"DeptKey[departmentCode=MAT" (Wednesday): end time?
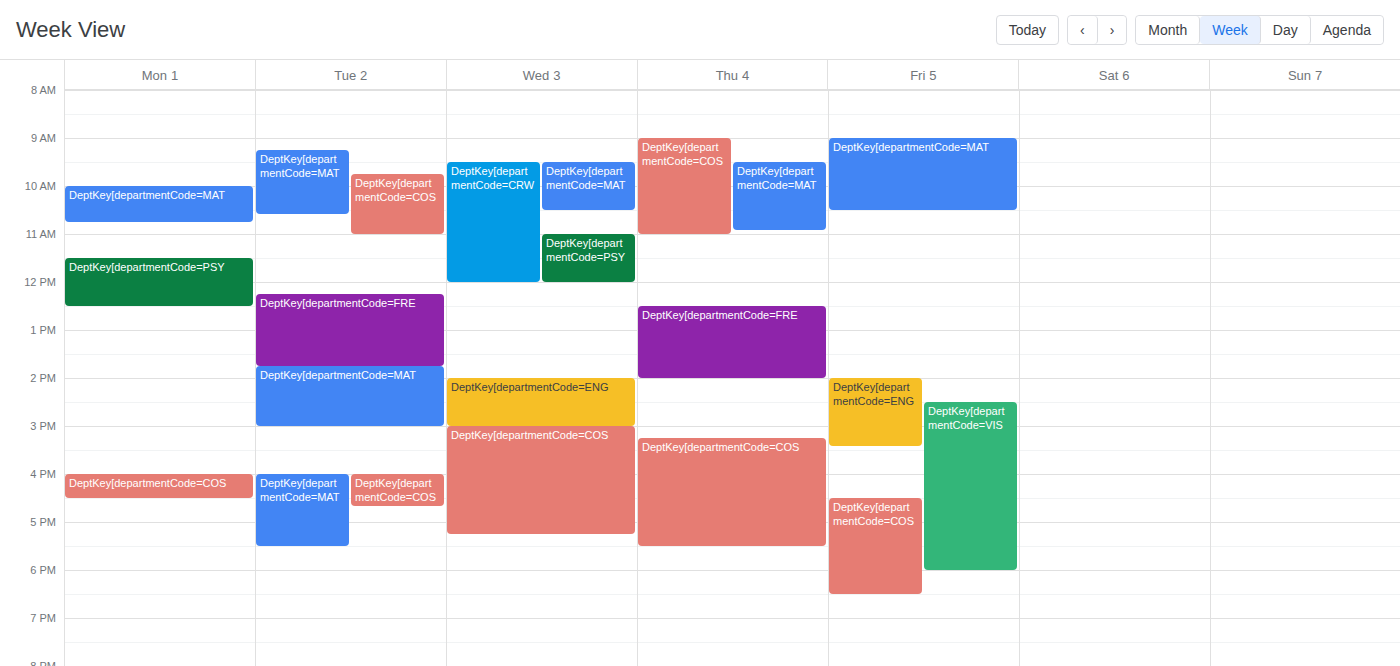
10:30 AM